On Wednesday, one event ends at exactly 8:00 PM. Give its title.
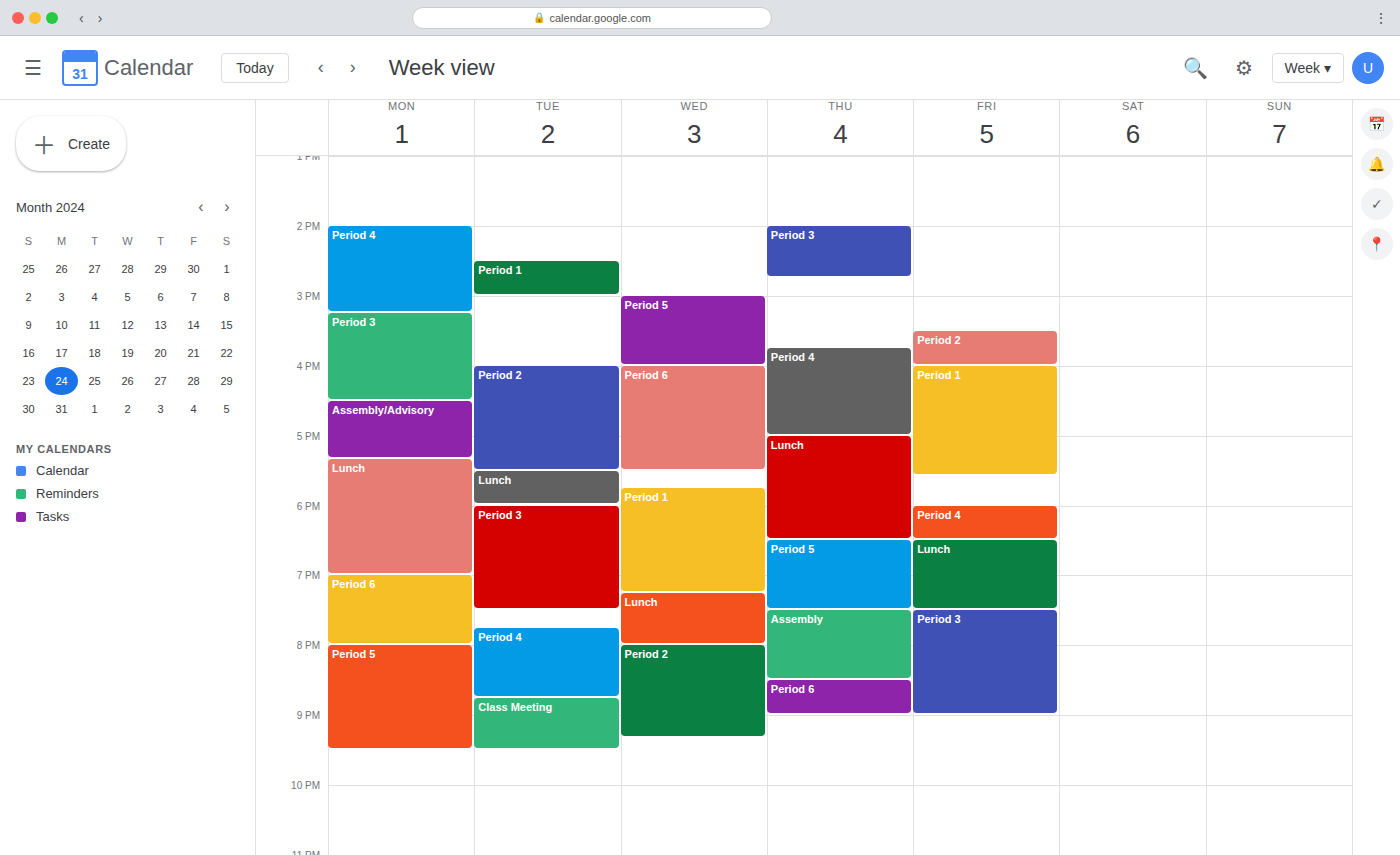
"Lunch"